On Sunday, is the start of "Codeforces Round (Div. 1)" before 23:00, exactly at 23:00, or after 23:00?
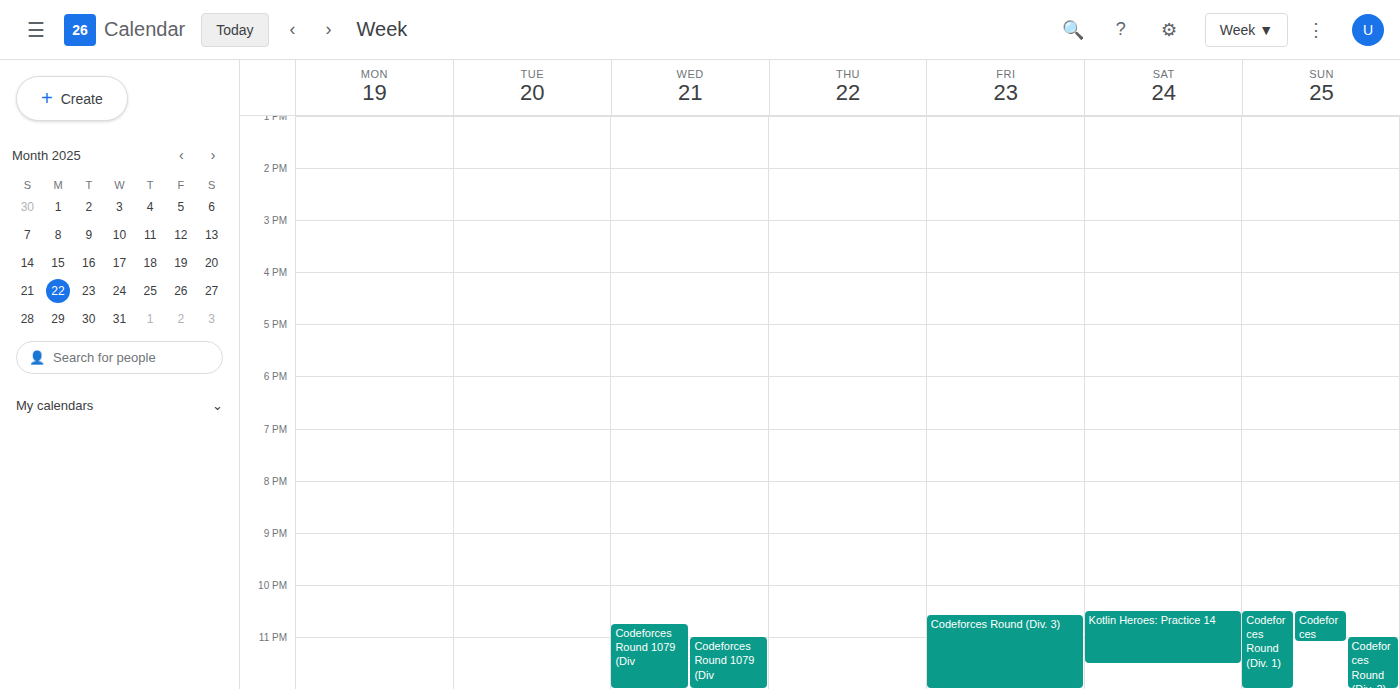
22:30 -- before 23:00, 30 minutes above the 23:00 line.